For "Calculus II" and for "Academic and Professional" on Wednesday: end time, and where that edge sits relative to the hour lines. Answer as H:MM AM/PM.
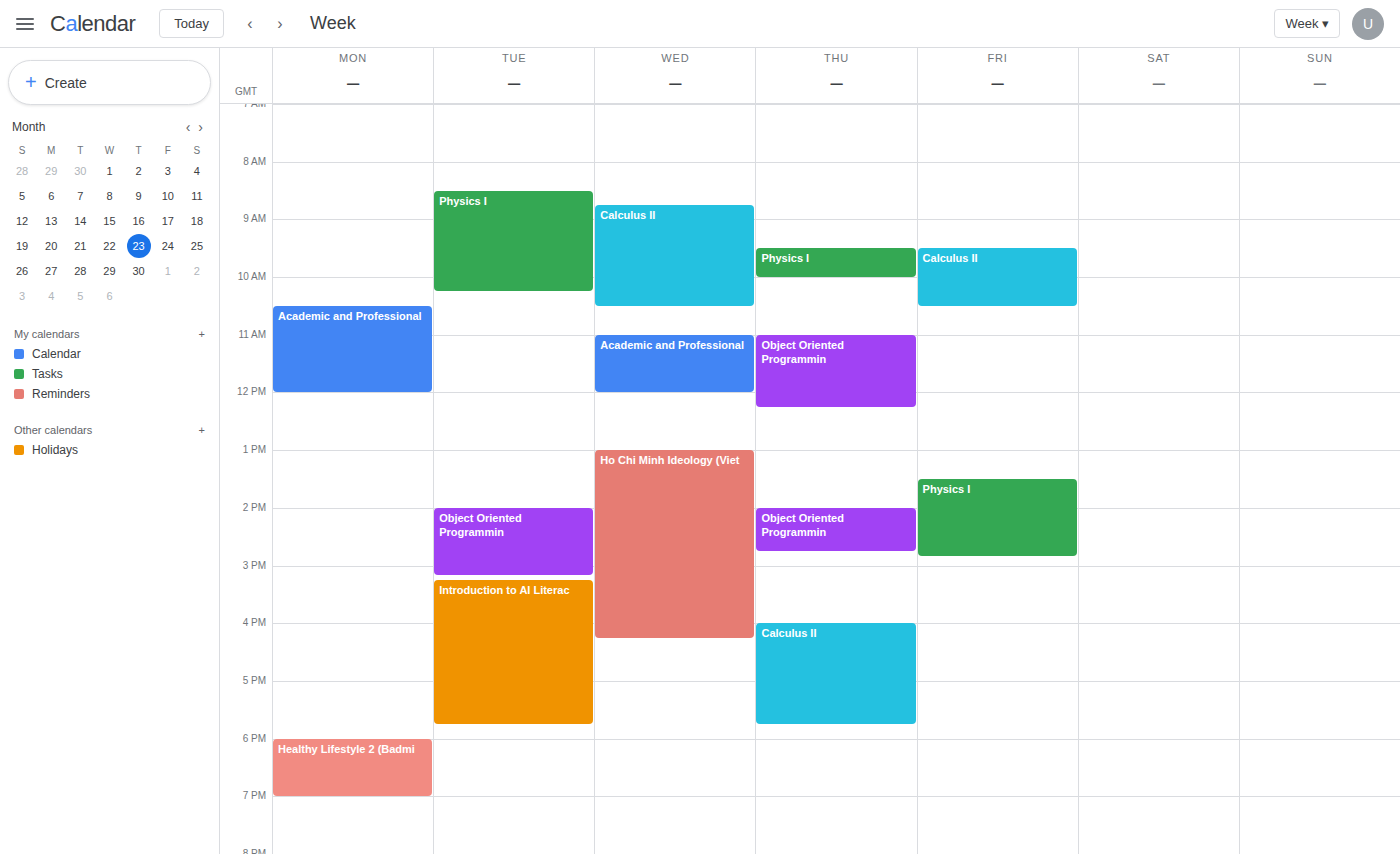
"Calculus II": 10:30 AM, halfway between the 10 AM and 11 AM lines. "Academic and Professional": 12:00 PM, exactly on the 12 PM line.